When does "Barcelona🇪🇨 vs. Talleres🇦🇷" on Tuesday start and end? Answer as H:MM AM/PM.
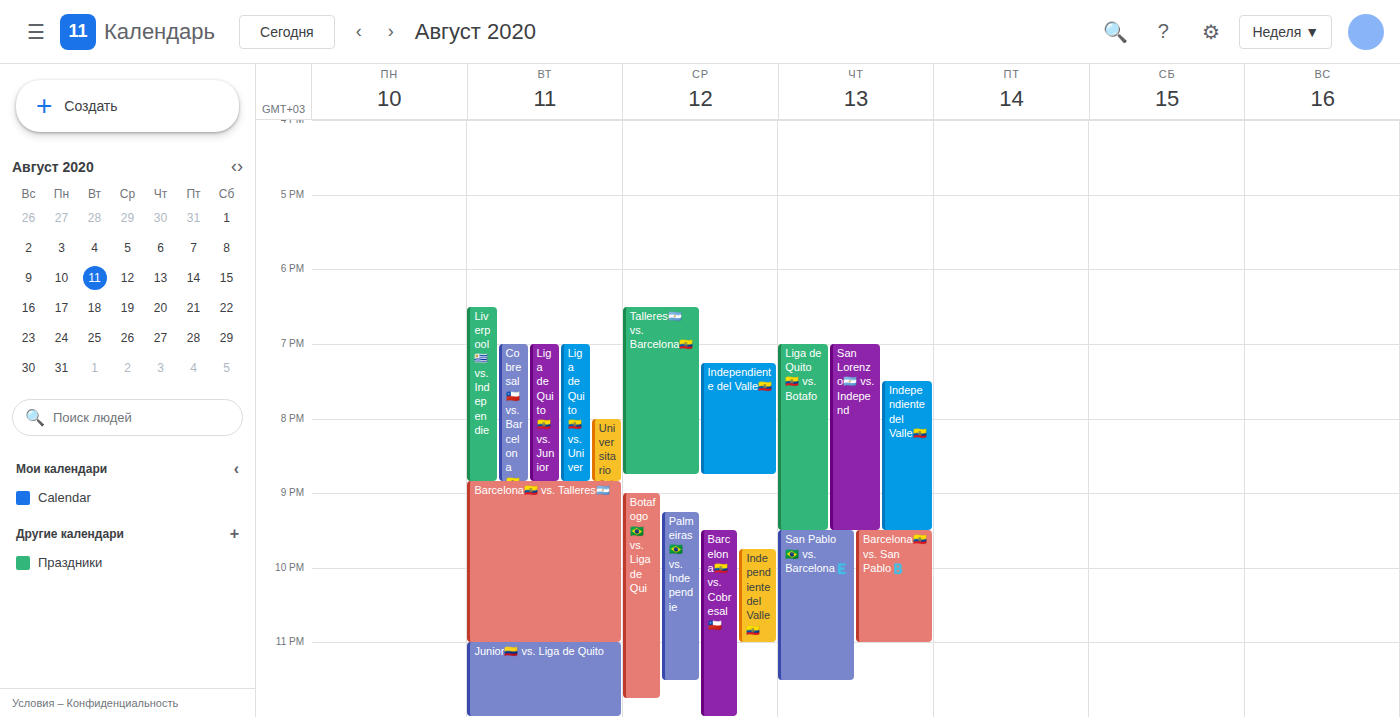
8:50 PM to 11:00 PM